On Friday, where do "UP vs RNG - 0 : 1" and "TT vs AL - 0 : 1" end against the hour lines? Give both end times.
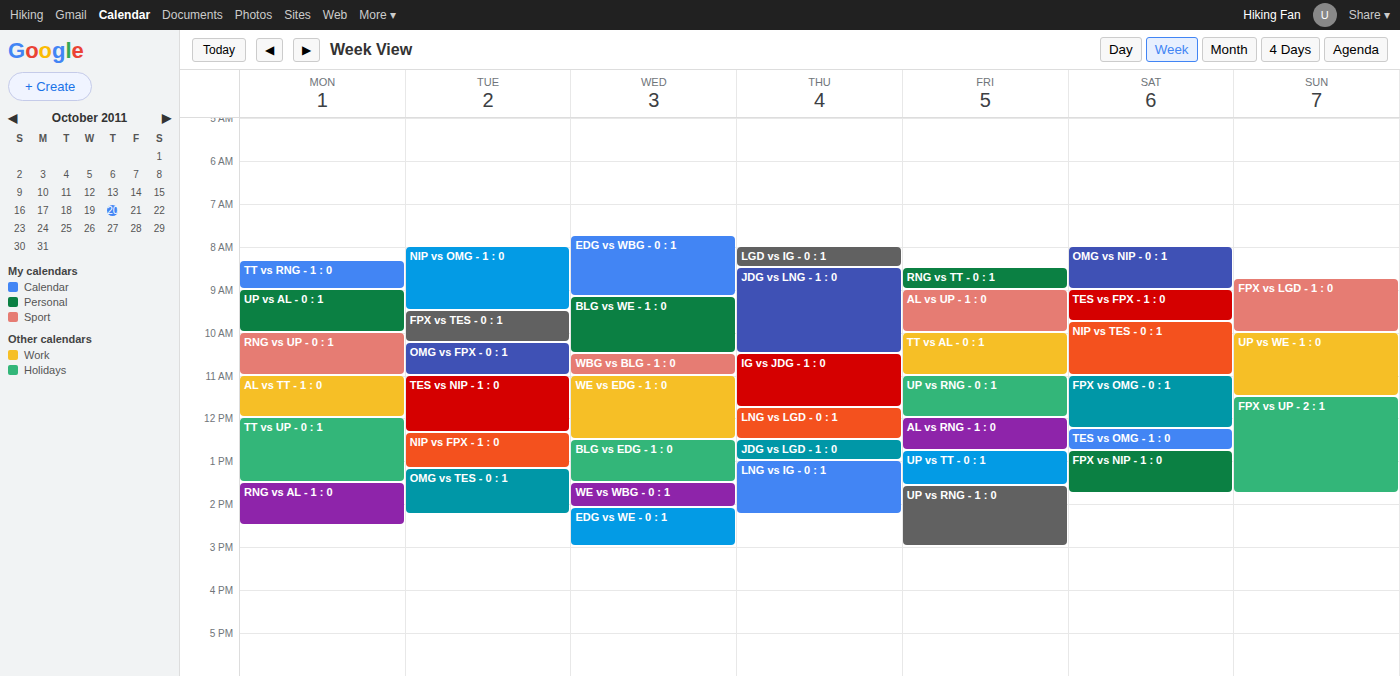
"UP vs RNG - 0 : 1": 12:00 PM, exactly on the 12 PM line. "TT vs AL - 0 : 1": 11:00 AM, exactly on the 11 AM line.